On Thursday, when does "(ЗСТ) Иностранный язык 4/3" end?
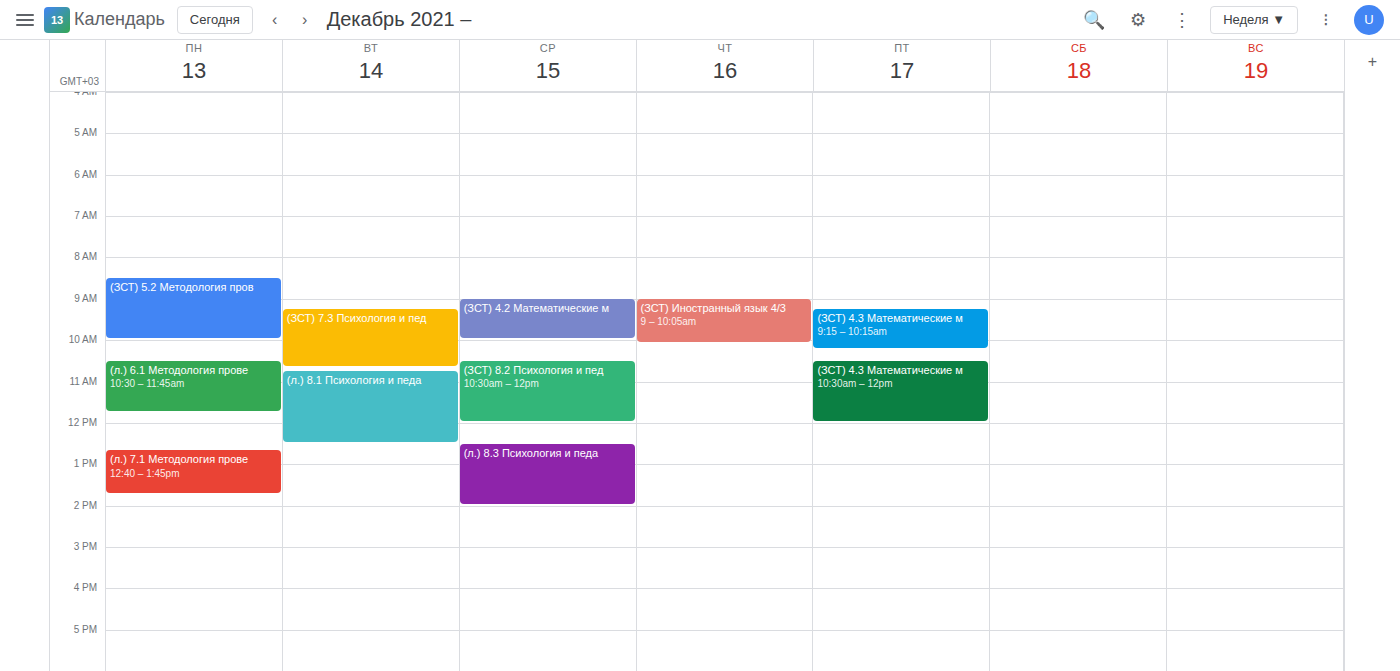
10:05 AM